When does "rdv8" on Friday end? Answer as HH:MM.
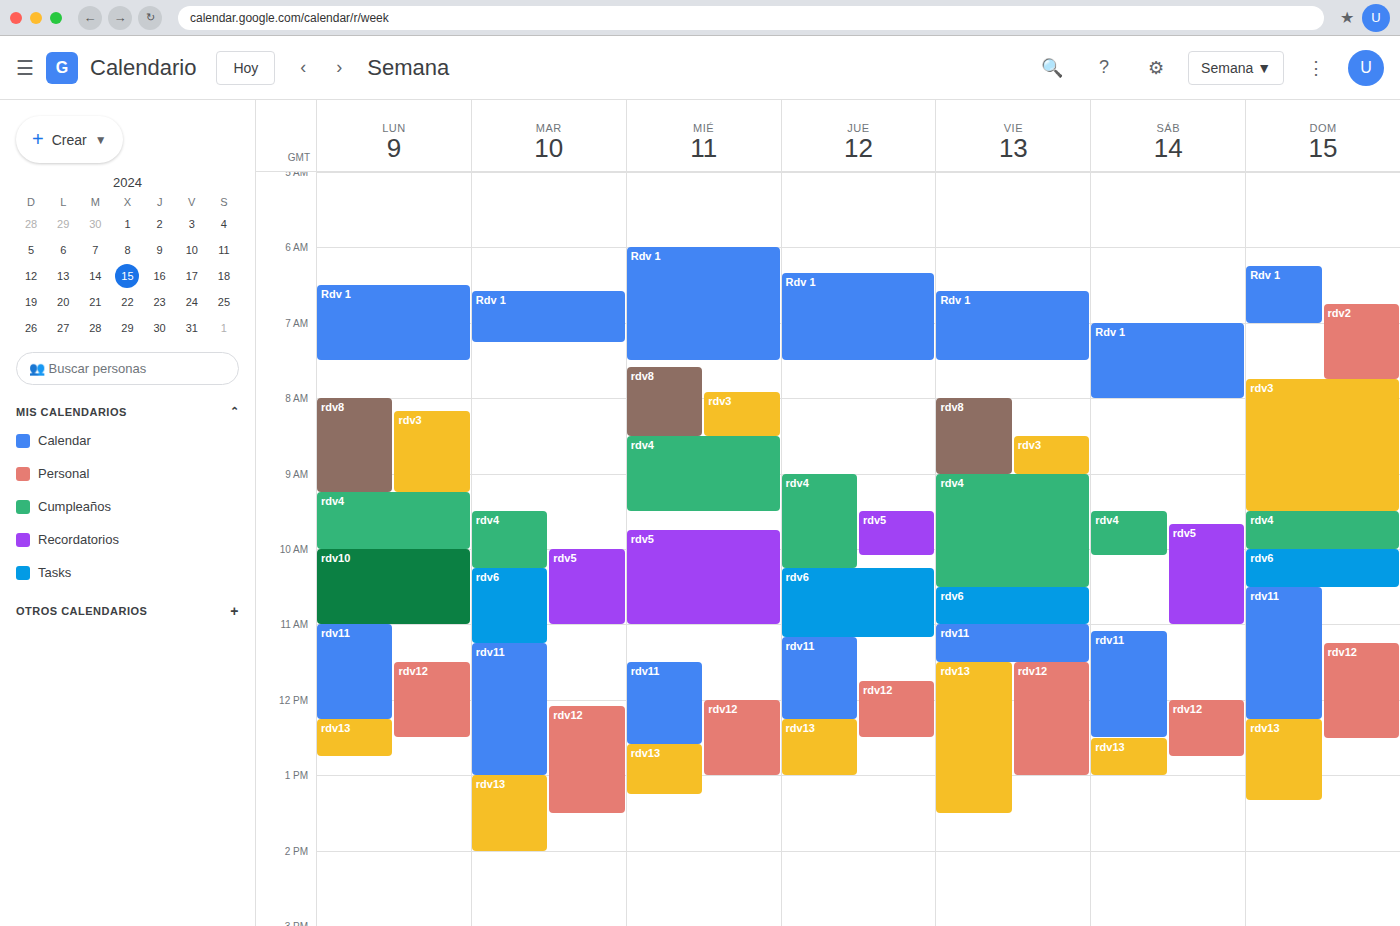
09:00